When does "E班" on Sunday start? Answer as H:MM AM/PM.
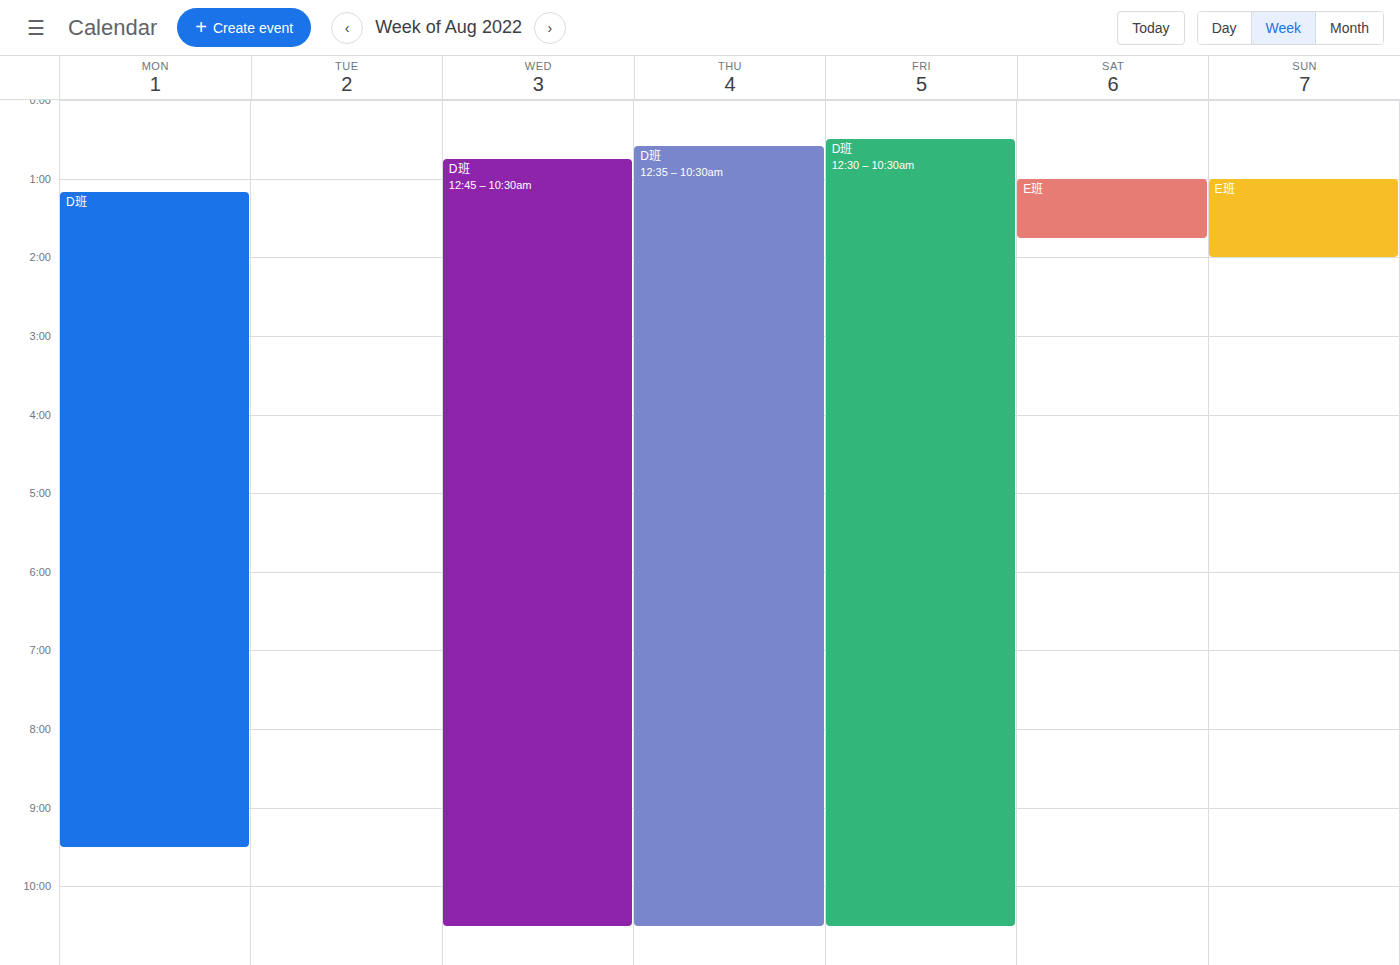
1:00 AM